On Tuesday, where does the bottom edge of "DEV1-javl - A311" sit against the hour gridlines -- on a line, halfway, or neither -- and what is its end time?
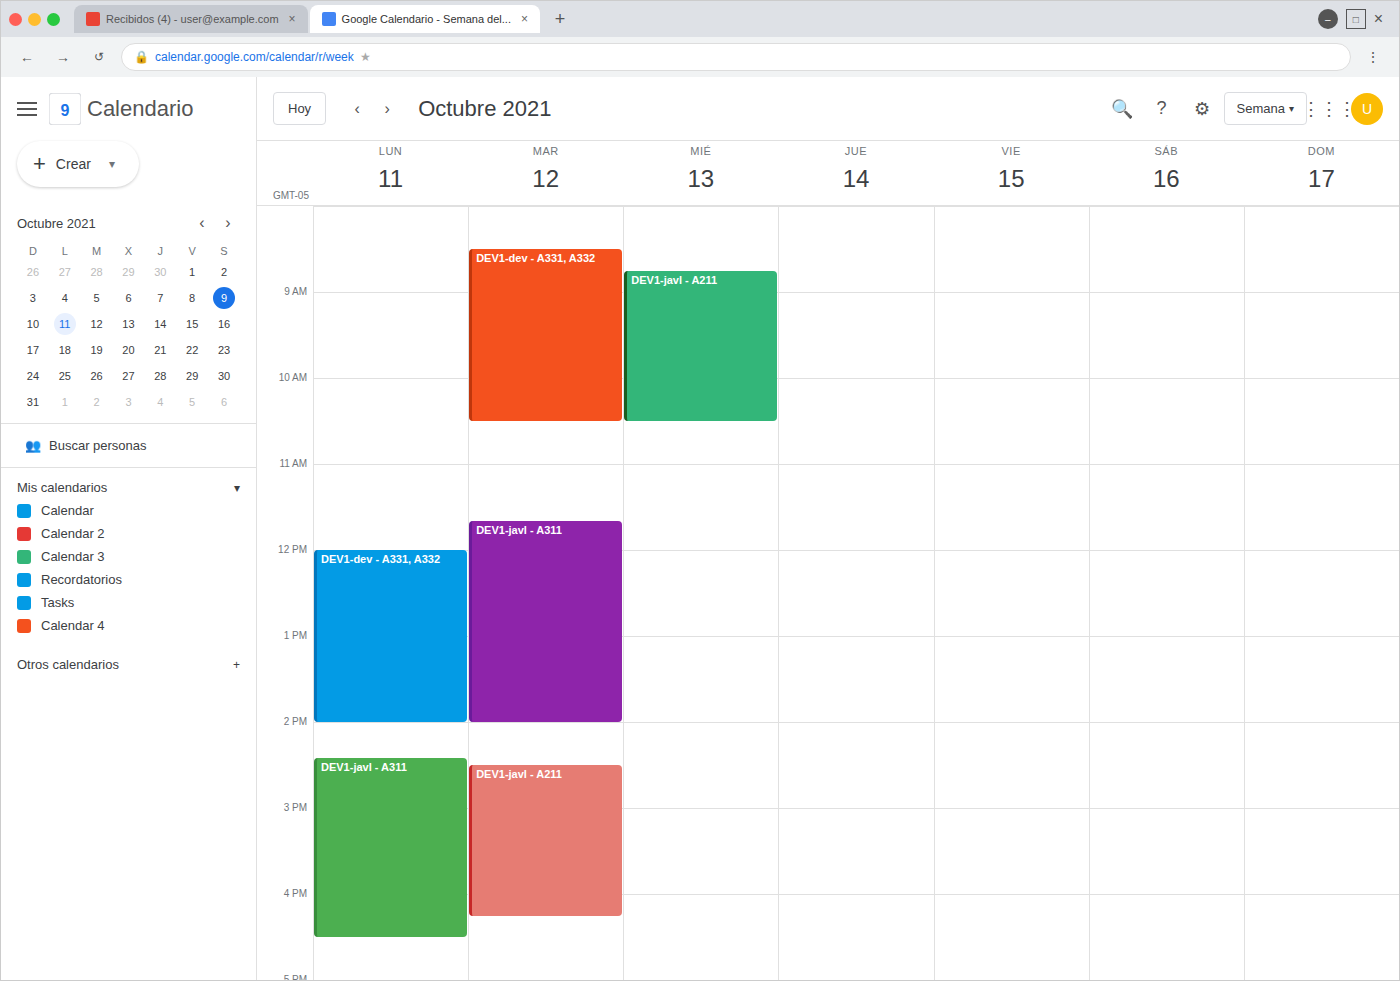
2:00 PM -- exactly on the 2 PM line.